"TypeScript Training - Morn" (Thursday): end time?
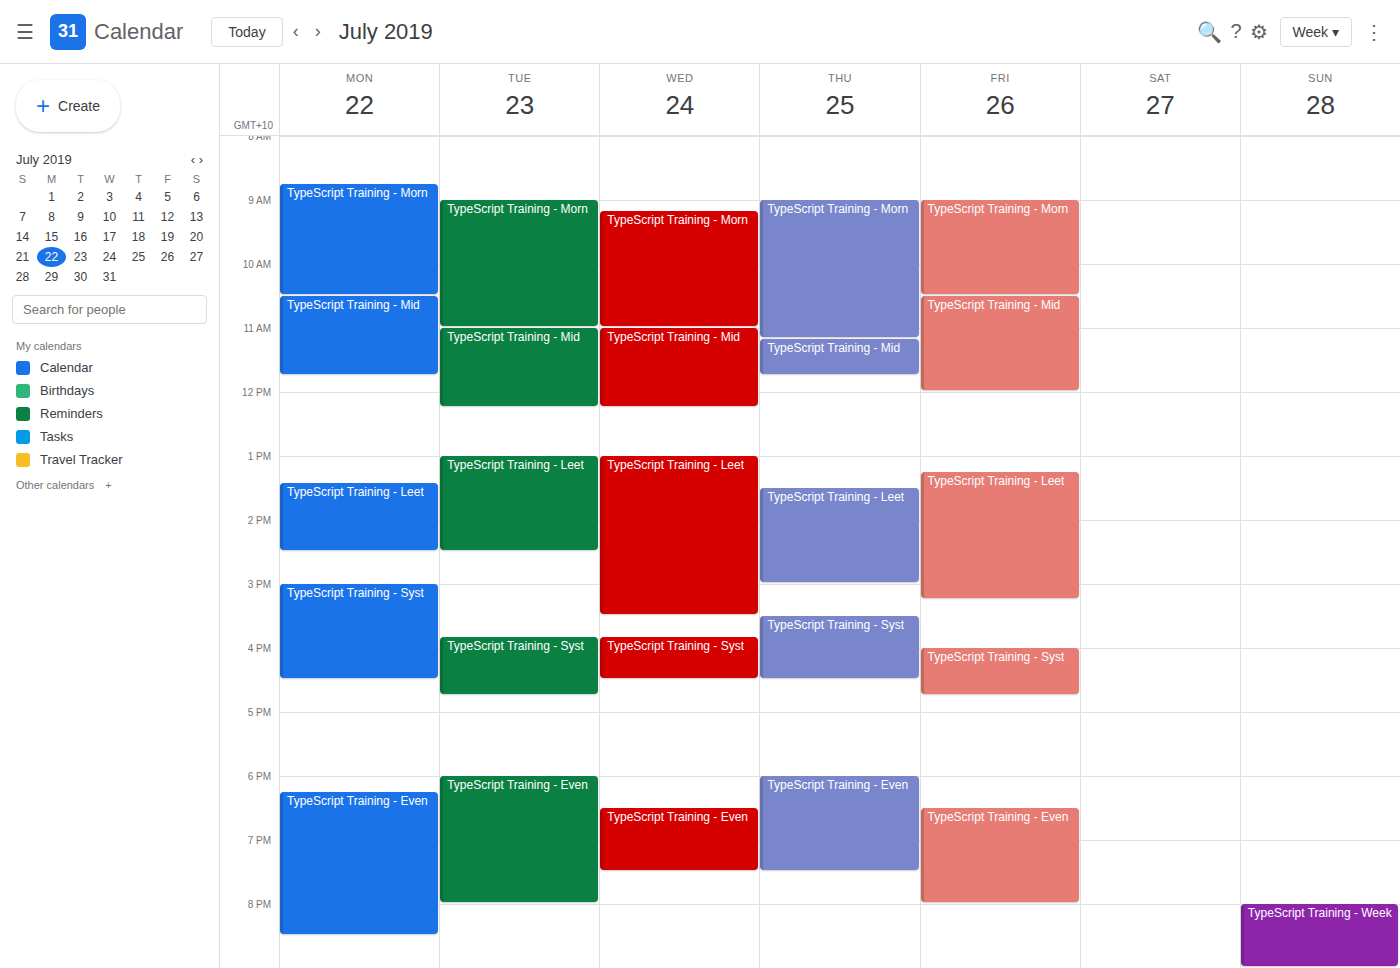
11:10 AM